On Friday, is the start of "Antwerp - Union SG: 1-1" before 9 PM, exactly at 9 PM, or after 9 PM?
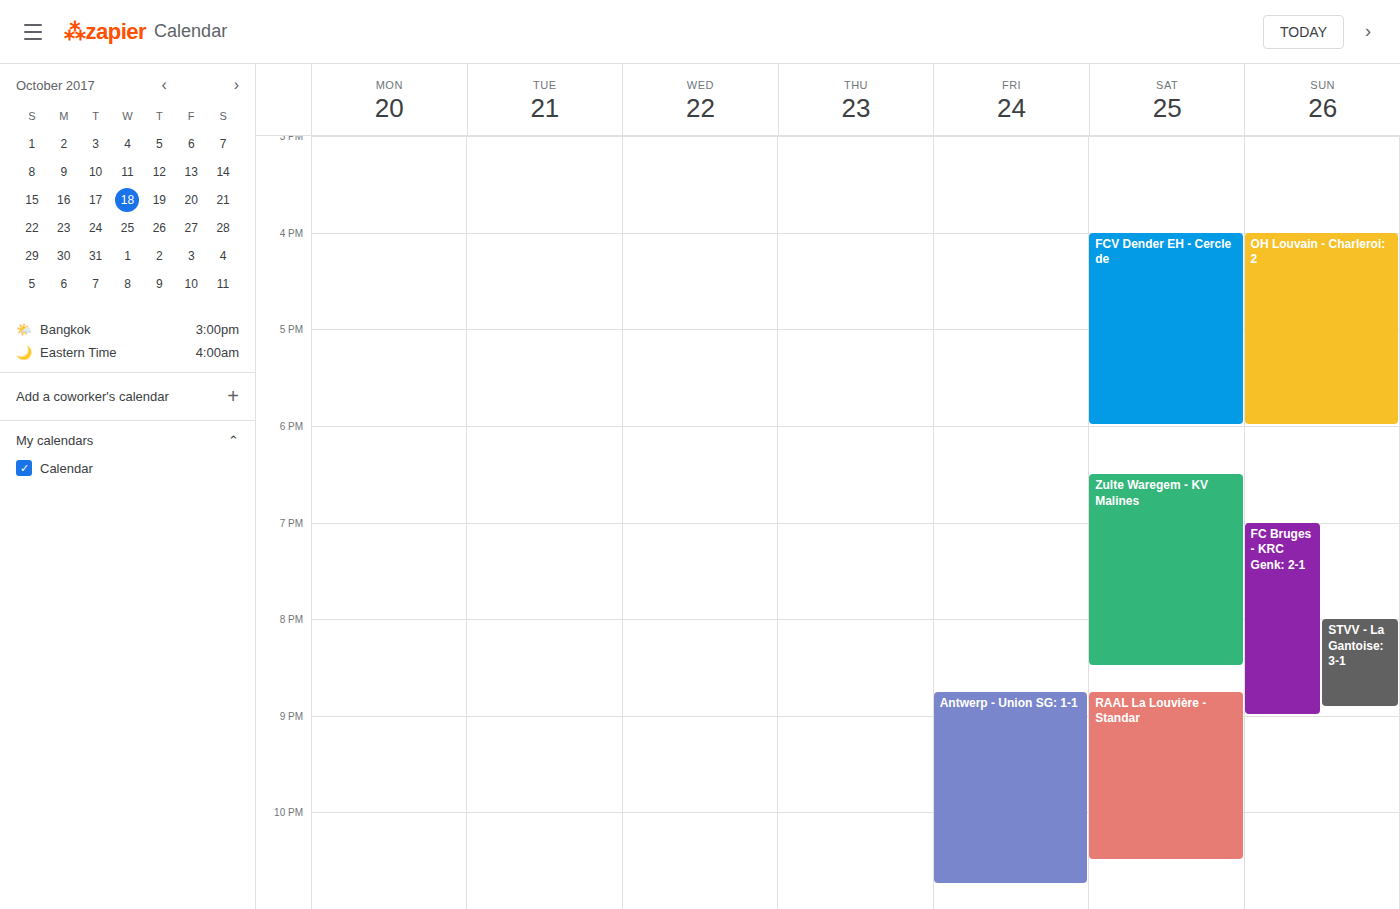
8:45 PM -- before 9 PM, 15 minutes above the 9 PM line.